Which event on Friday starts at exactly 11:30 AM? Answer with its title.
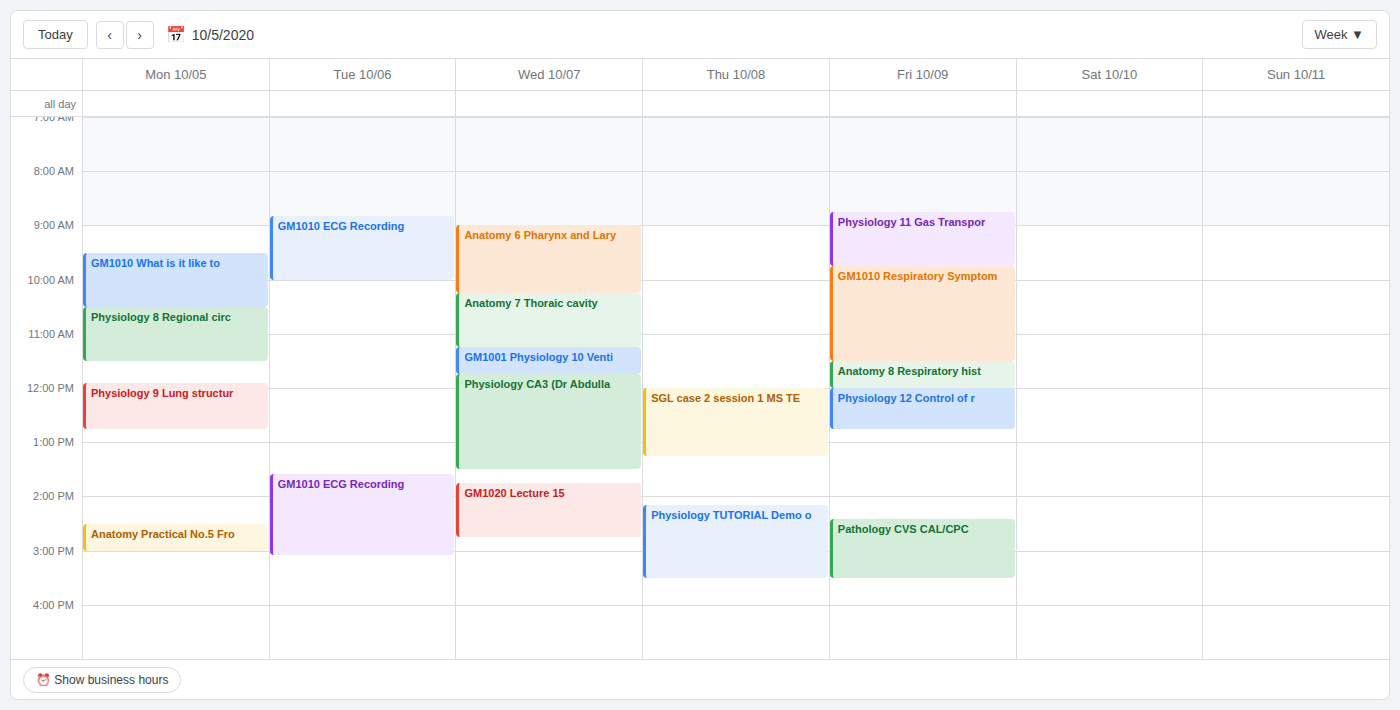
"Anatomy 8 Respiratory hist"